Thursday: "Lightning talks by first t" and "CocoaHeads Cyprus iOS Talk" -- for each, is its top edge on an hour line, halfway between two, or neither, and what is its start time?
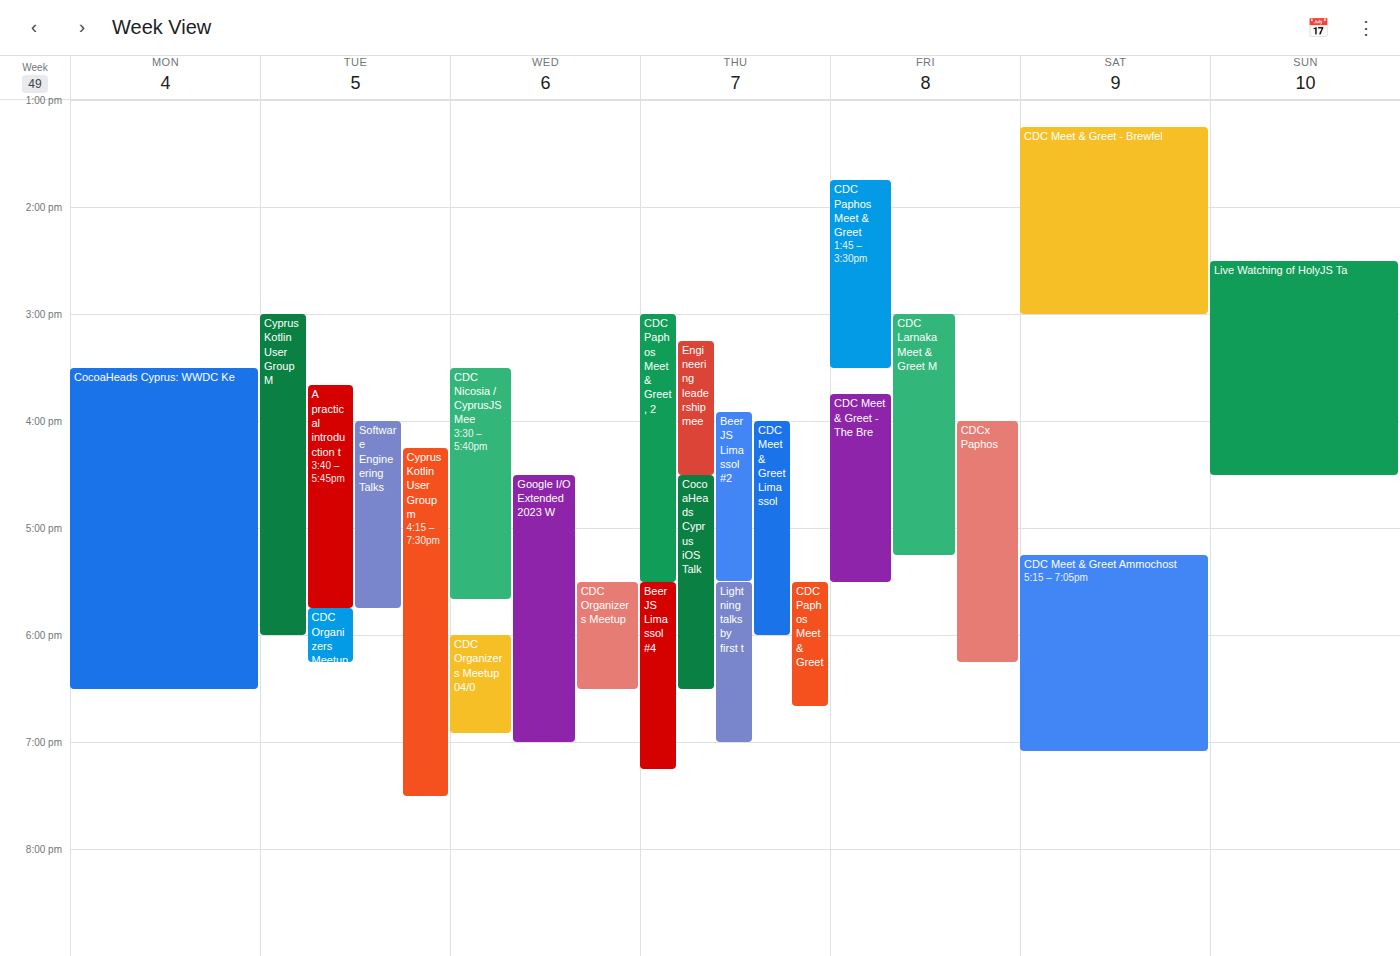
"Lightning talks by first t": 5:30 PM, halfway between the 5 PM and 6 PM lines. "CocoaHeads Cyprus iOS Talk": 4:30 PM, halfway between the 4 PM and 5 PM lines.